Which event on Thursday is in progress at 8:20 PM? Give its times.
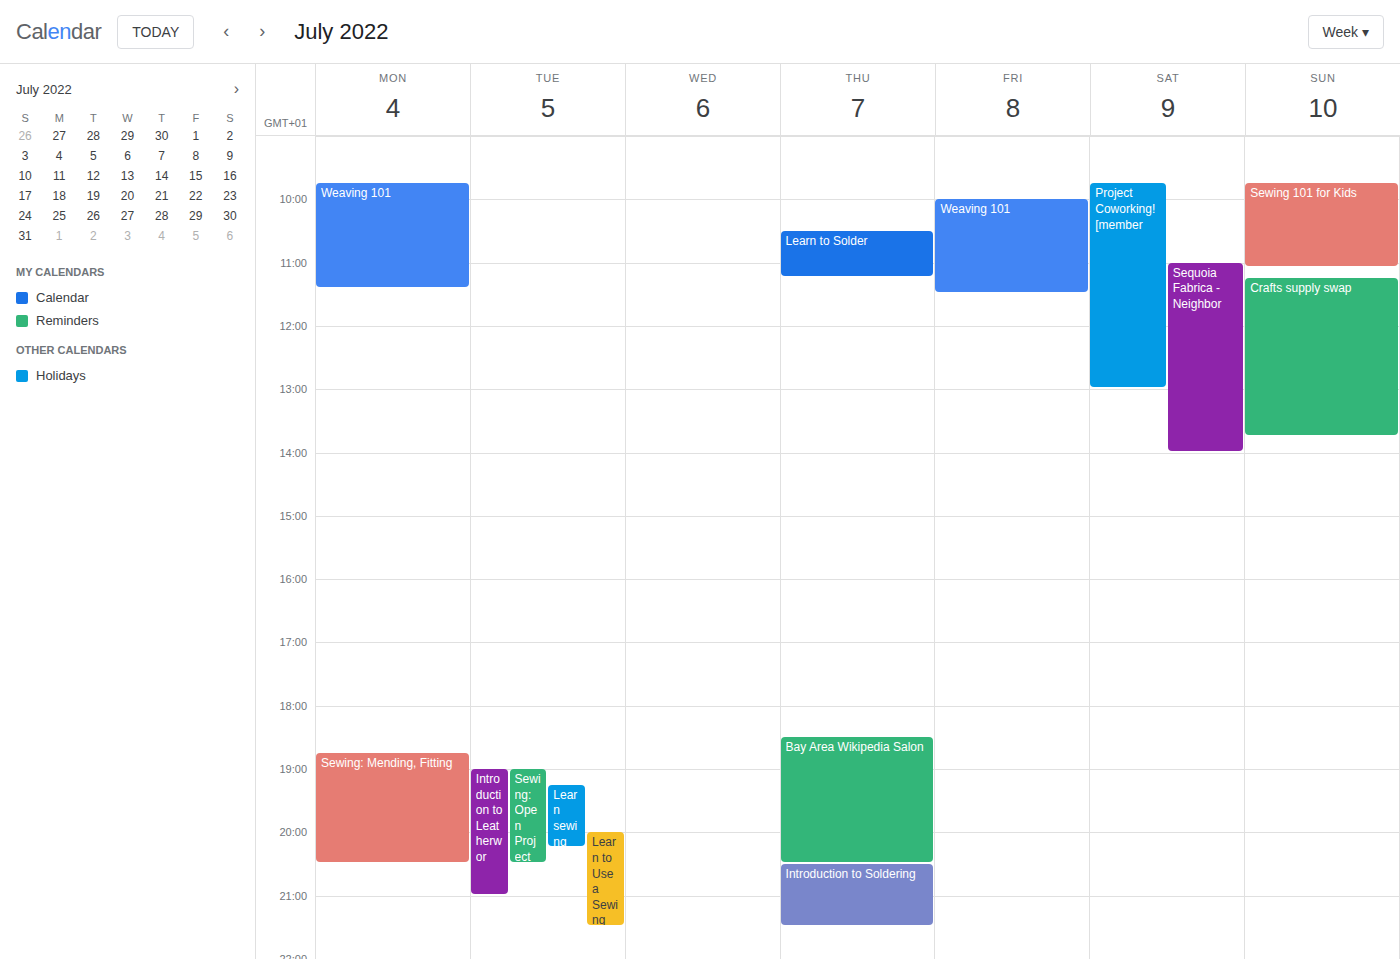
"Bay Area Wikipedia Salon", 6:30 PM to 8:30 PM